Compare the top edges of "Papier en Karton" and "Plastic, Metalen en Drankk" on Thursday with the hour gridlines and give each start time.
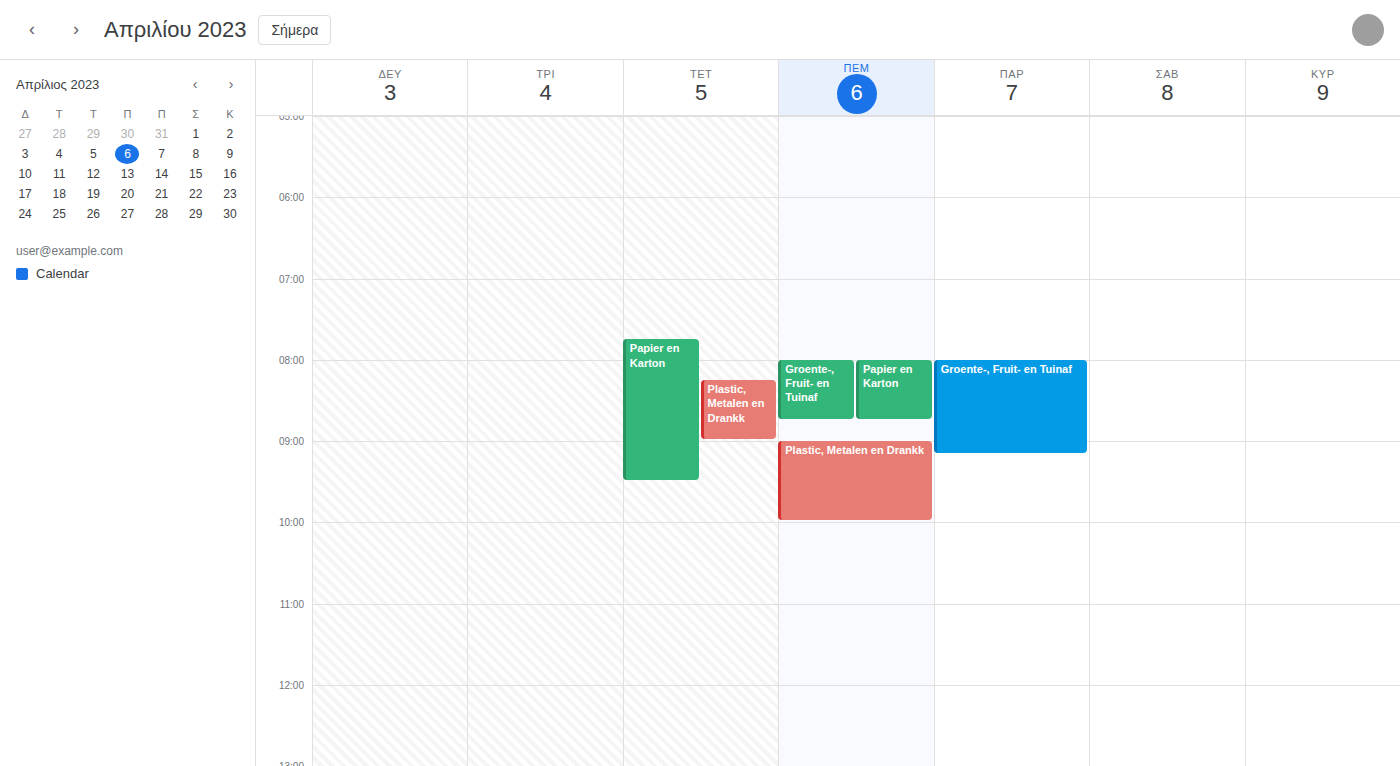
"Papier en Karton": 8:00 AM, exactly on the 8 AM line. "Plastic, Metalen en Drankk": 9:00 AM, exactly on the 9 AM line.